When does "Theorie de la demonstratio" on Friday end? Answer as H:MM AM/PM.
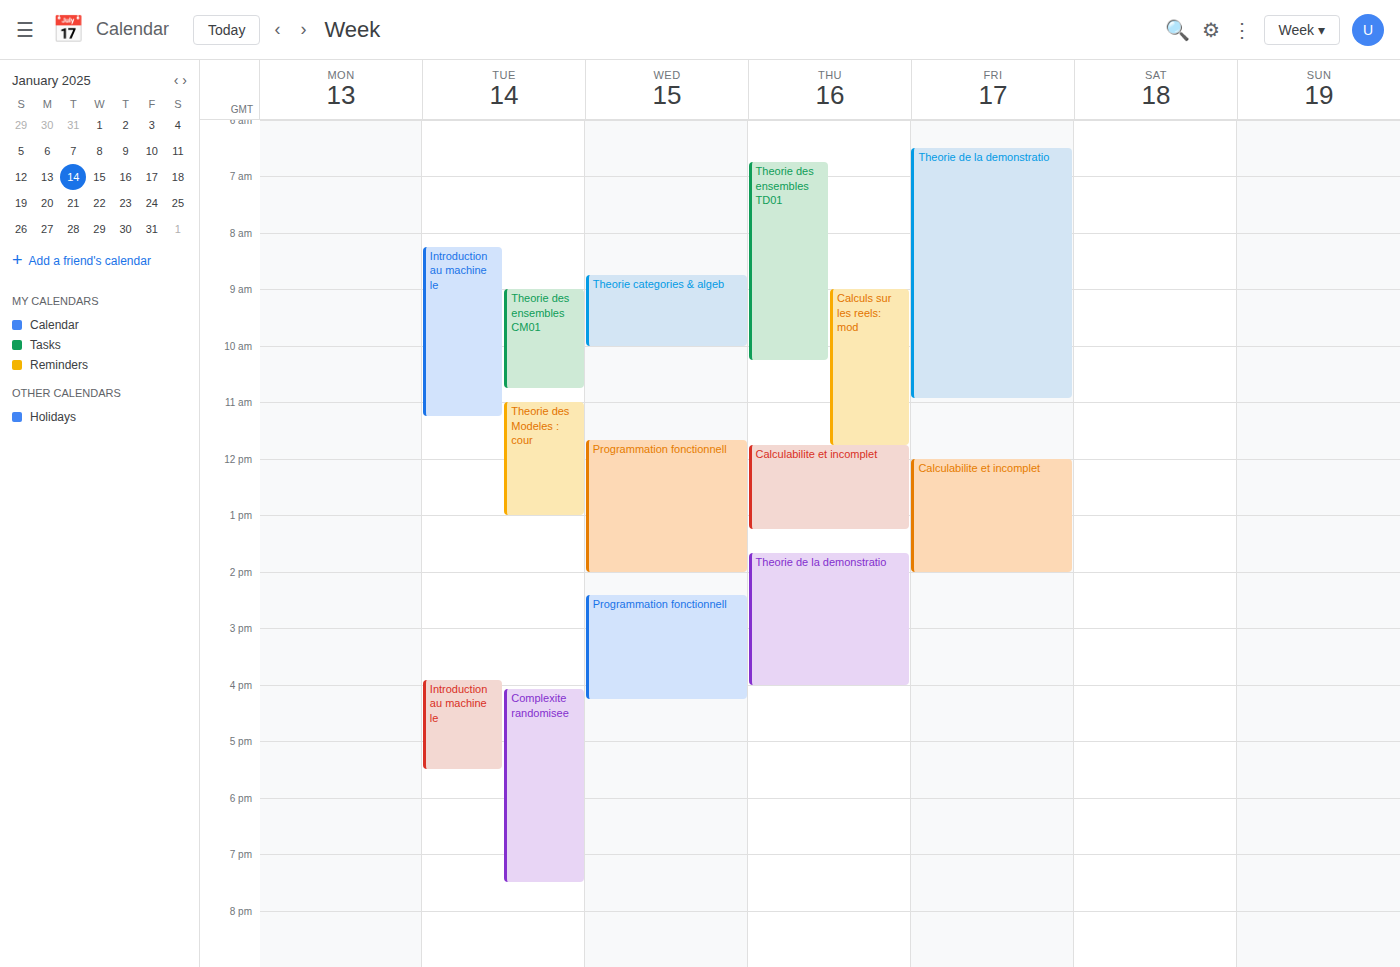
10:55 AM